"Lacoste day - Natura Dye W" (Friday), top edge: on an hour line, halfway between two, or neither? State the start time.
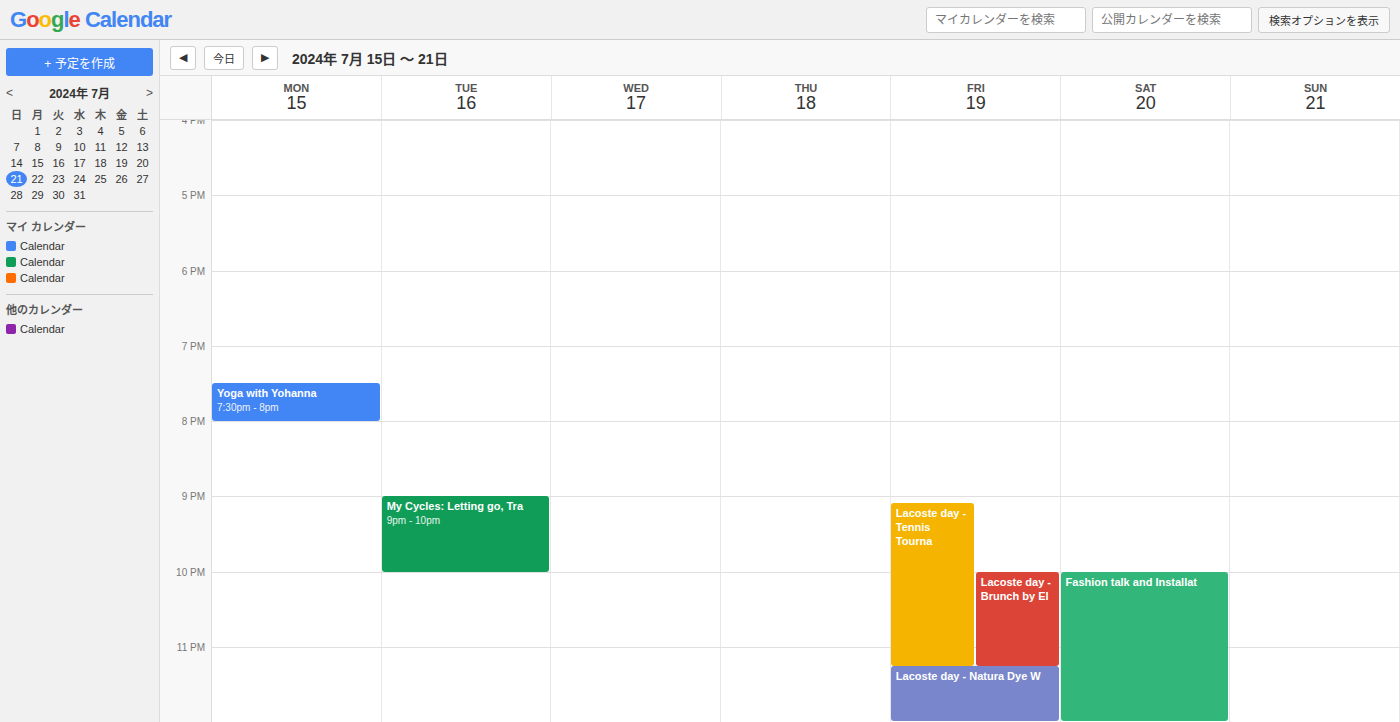
11:15 PM -- neither: a quarter of the way from the 11 PM line to the 12 AM line.